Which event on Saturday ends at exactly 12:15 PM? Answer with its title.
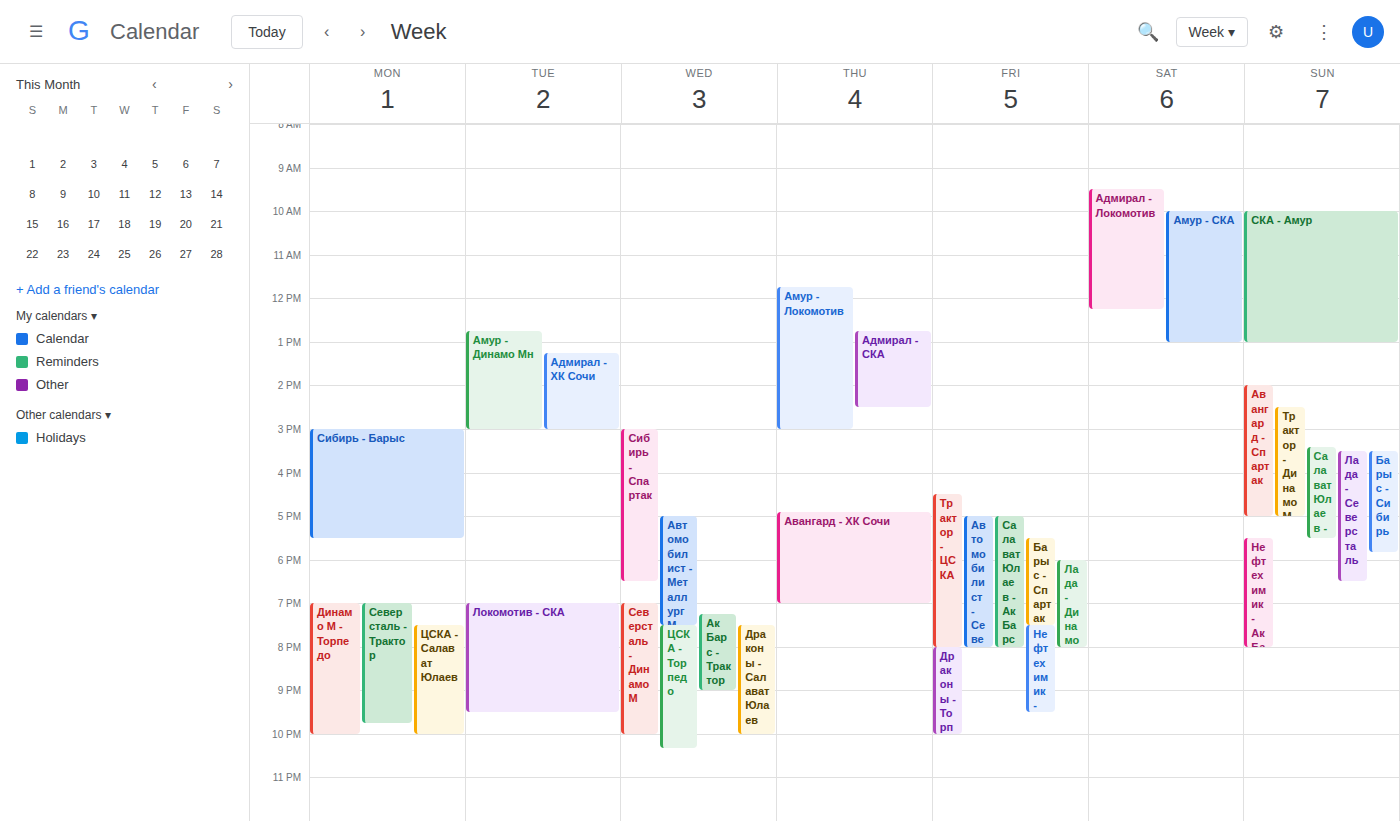
"Адмирал - Локомотив"